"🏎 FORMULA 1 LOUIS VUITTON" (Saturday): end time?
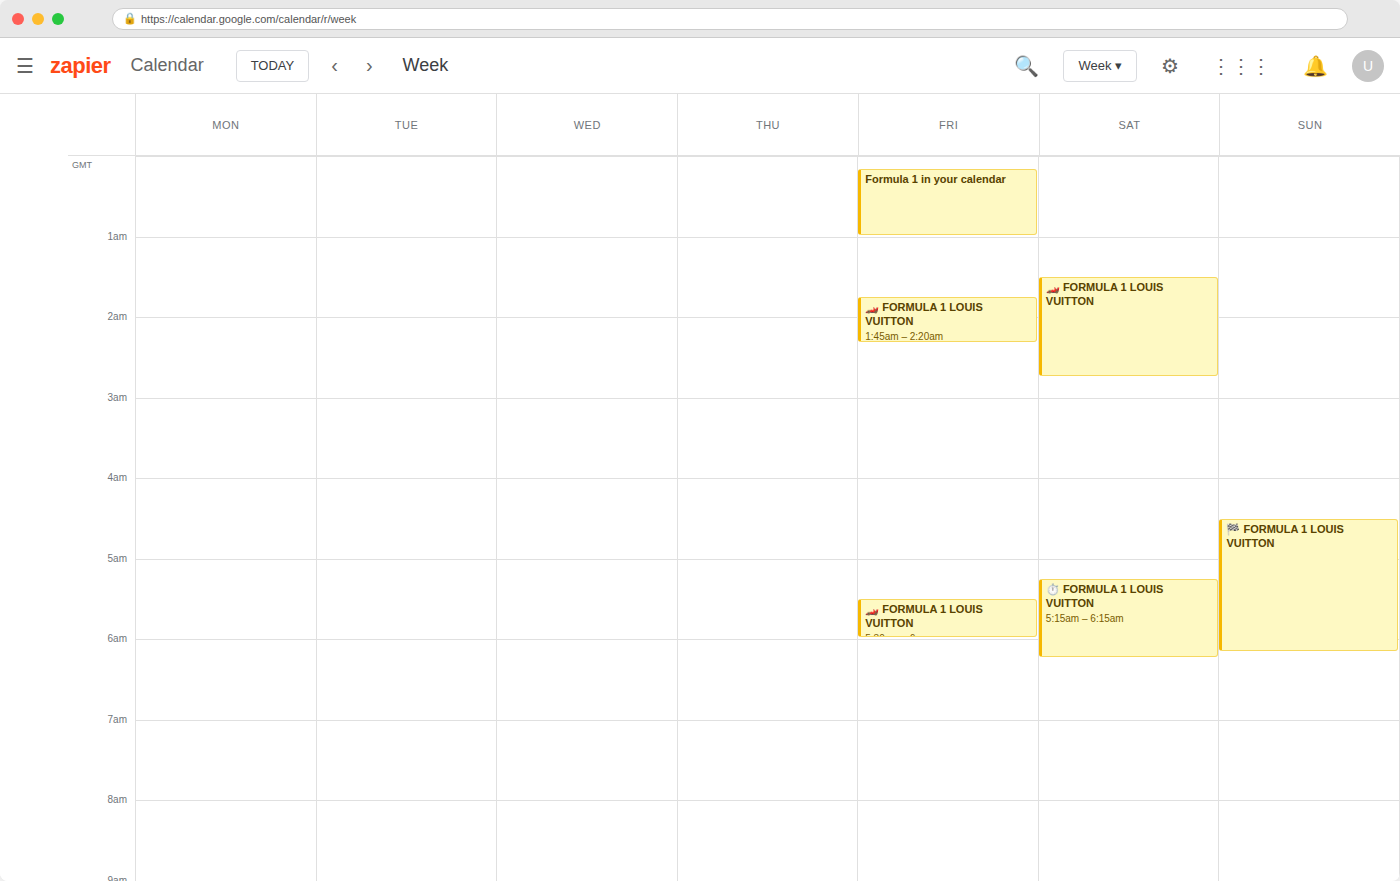
2:45 AM